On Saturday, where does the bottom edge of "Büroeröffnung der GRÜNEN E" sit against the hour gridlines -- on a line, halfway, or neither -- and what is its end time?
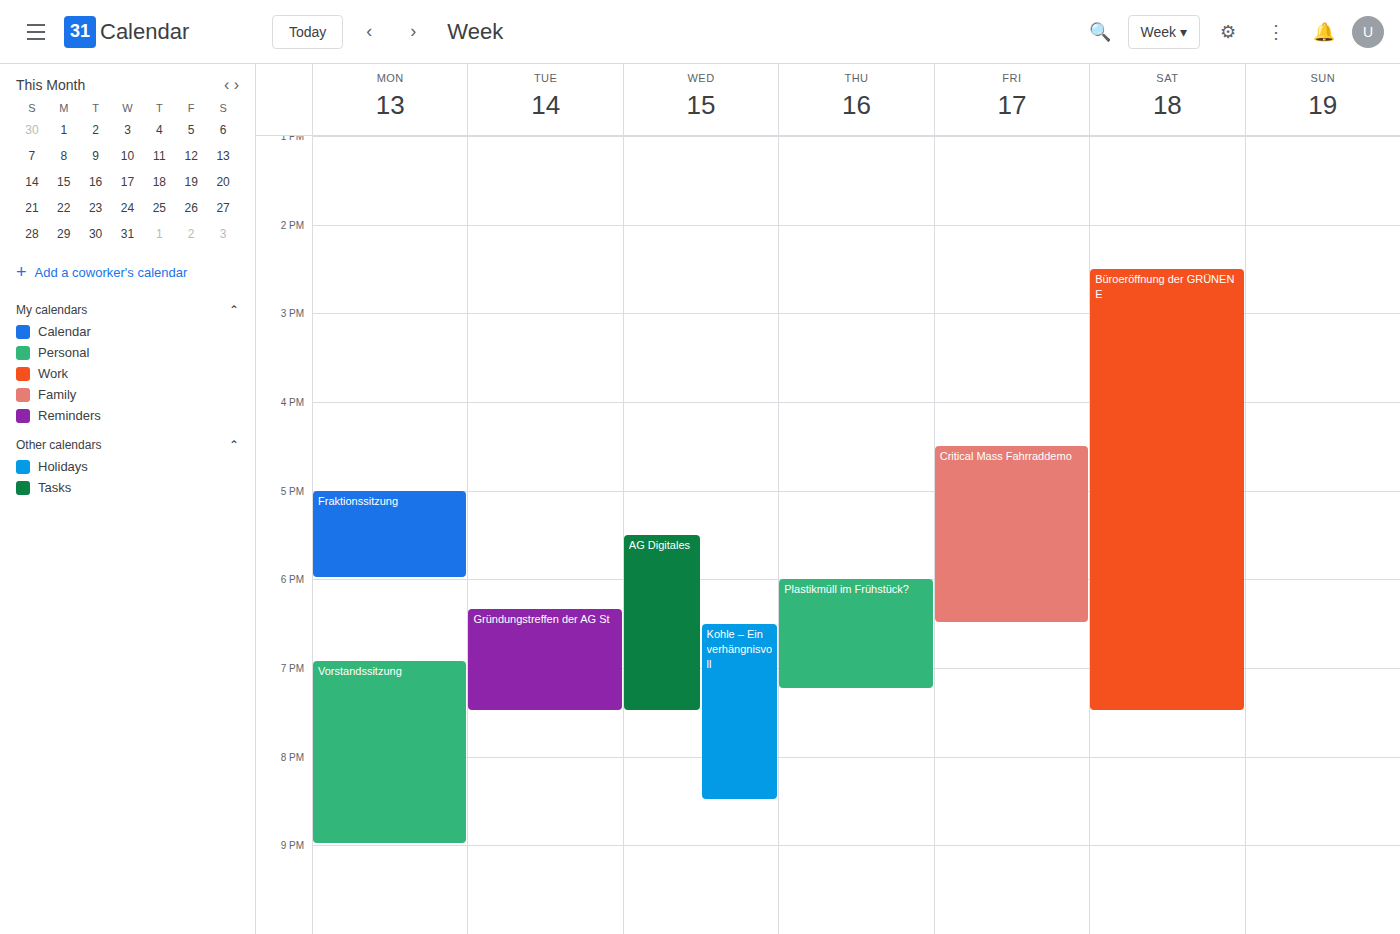
7:30 PM -- halfway between the 7 PM and 8 PM lines.